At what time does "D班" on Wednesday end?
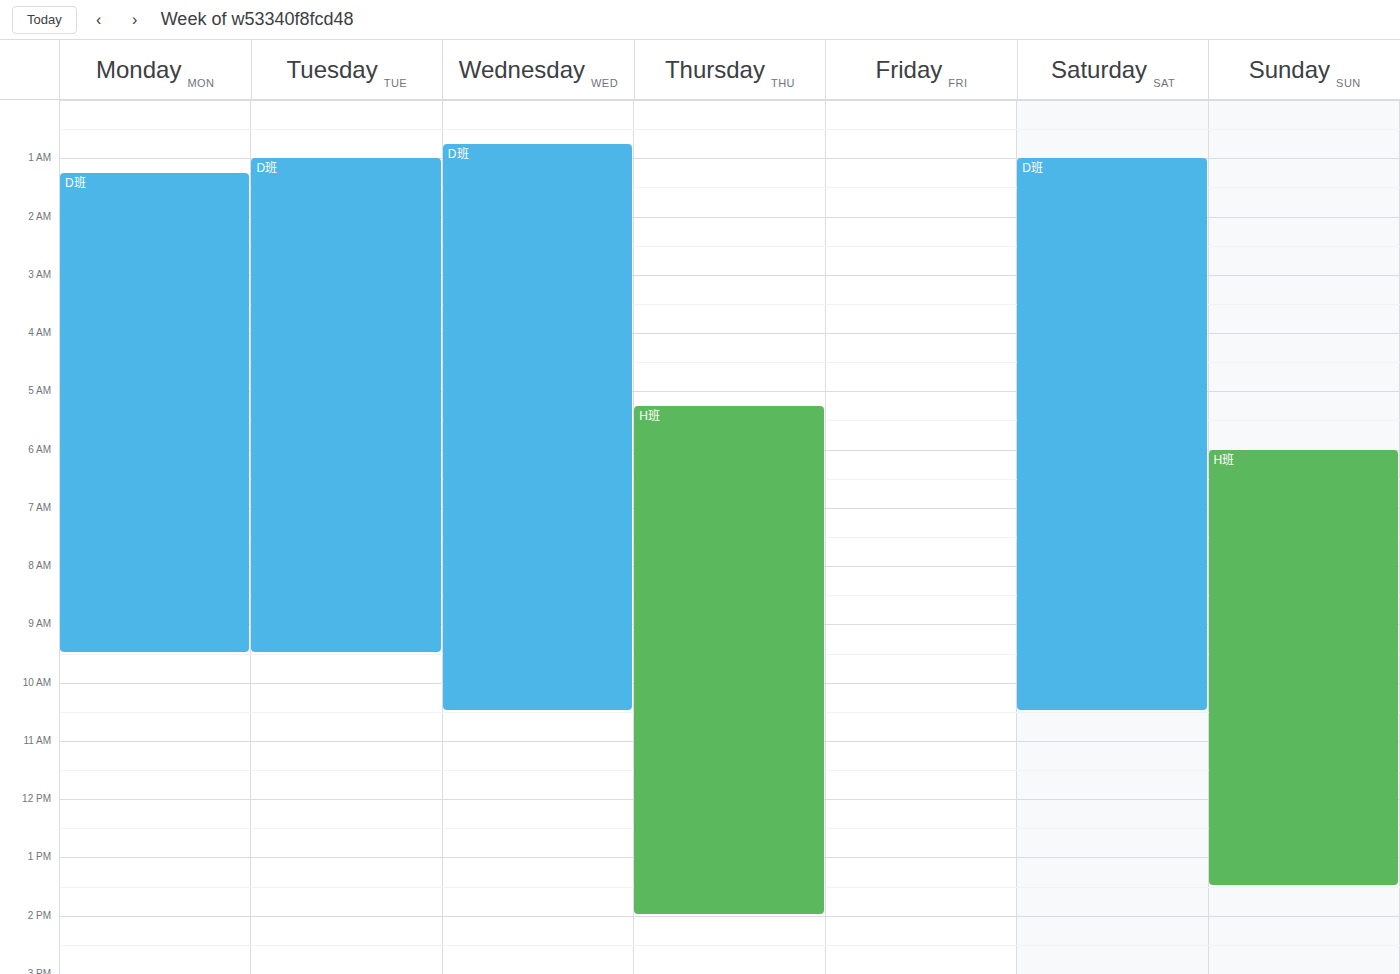
10:30 AM